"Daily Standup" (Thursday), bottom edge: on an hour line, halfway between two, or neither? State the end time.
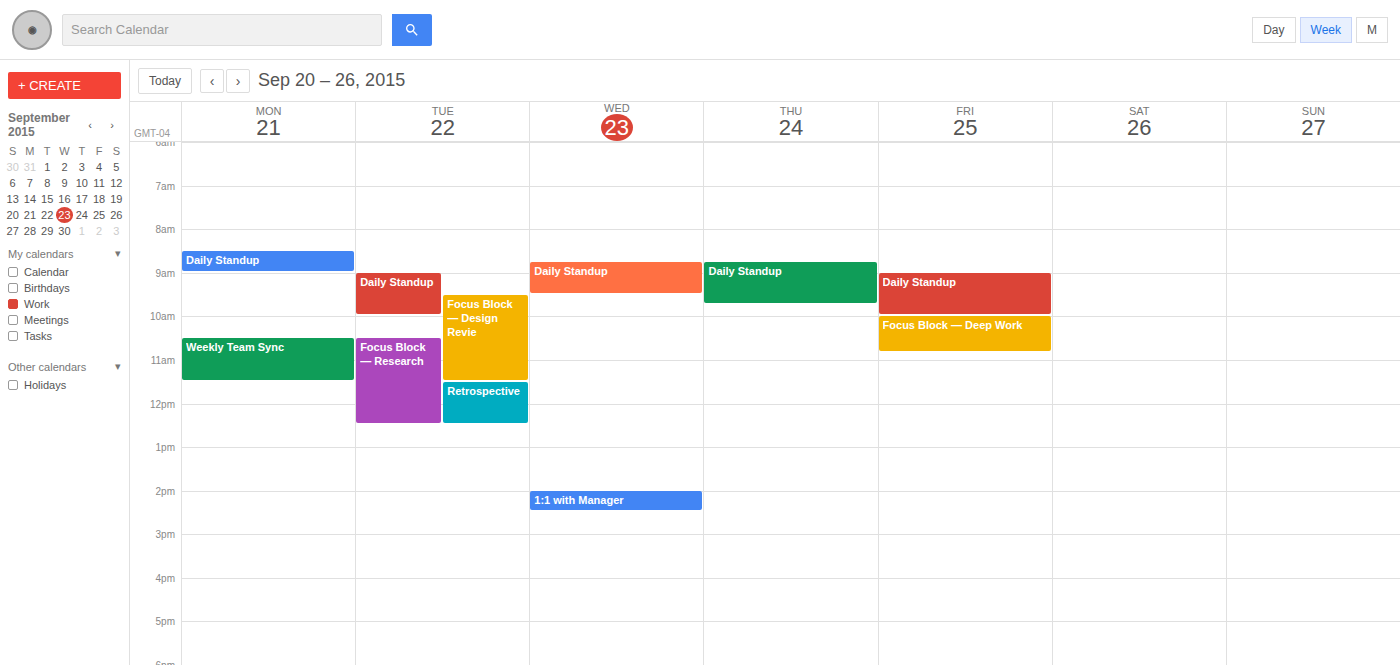
9:45 AM -- neither: three quarters of the way from the 9 AM line to the 10 AM line.